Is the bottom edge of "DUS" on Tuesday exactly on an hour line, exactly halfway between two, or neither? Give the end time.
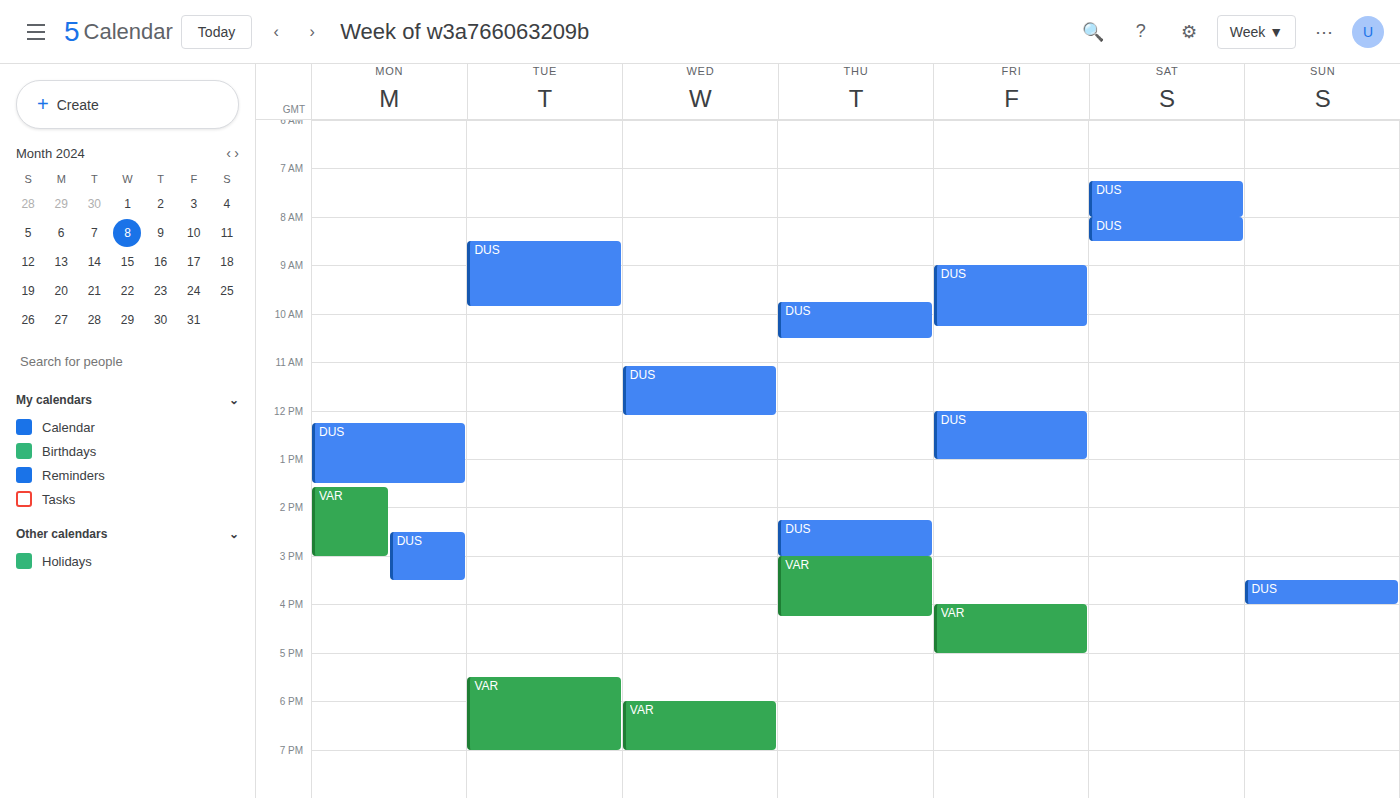
9:50 AM -- neither: 50 minutes below the 9 AM line and 10 minutes above the 10 AM line.